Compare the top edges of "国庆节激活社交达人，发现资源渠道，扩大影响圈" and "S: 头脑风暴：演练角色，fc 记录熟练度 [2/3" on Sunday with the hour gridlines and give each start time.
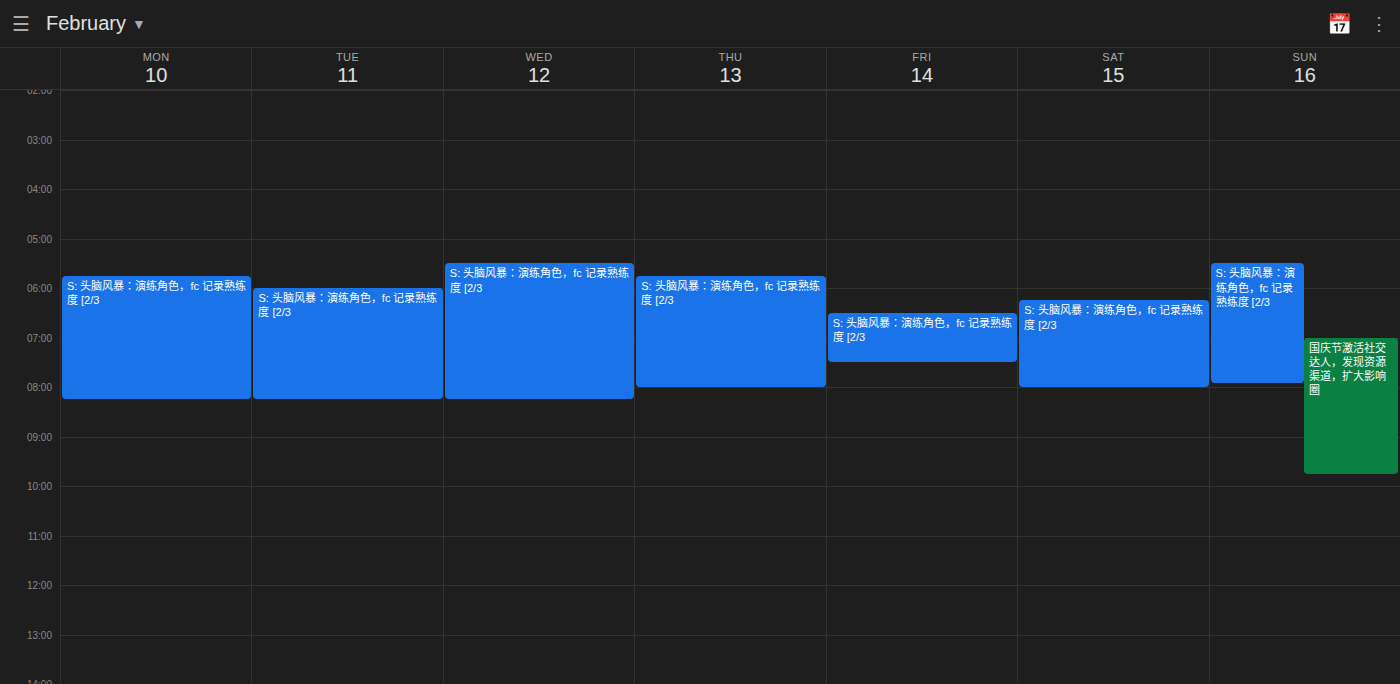
"国庆节激活社交达人，发现资源渠道，扩大影响圈": 7:00 AM, exactly on the 7 AM line. "S: 头脑风暴：演练角色，fc 记录熟练度 [2/3": 5:30 AM, halfway between the 5 AM and 6 AM lines.